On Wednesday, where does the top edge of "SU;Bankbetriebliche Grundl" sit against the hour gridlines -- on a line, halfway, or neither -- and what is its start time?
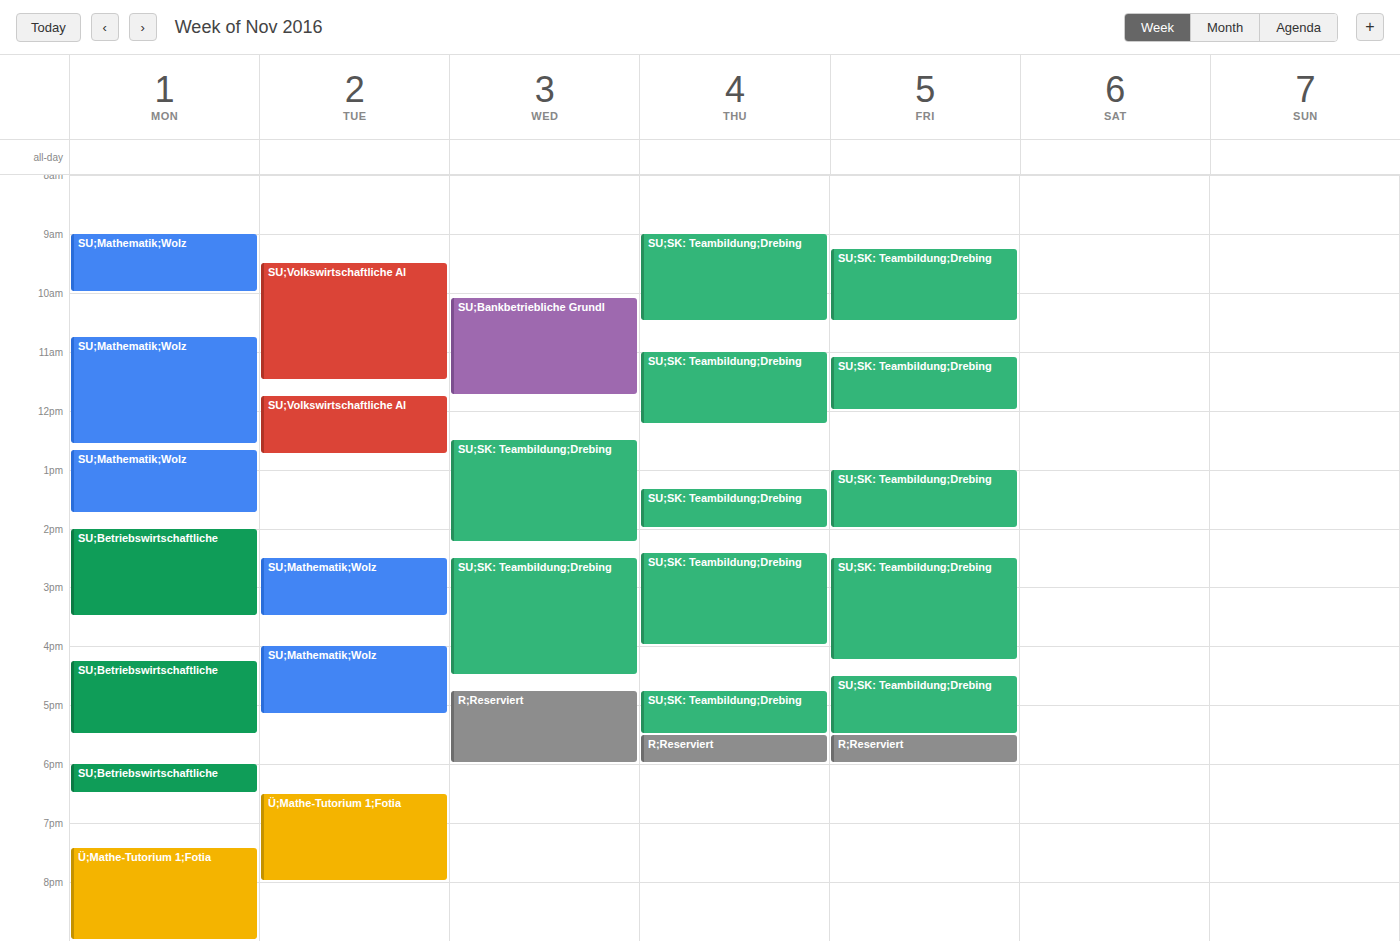
10:05 -- neither: 5 minutes below the 10:00 line and 55 minutes above the 11:00 line.